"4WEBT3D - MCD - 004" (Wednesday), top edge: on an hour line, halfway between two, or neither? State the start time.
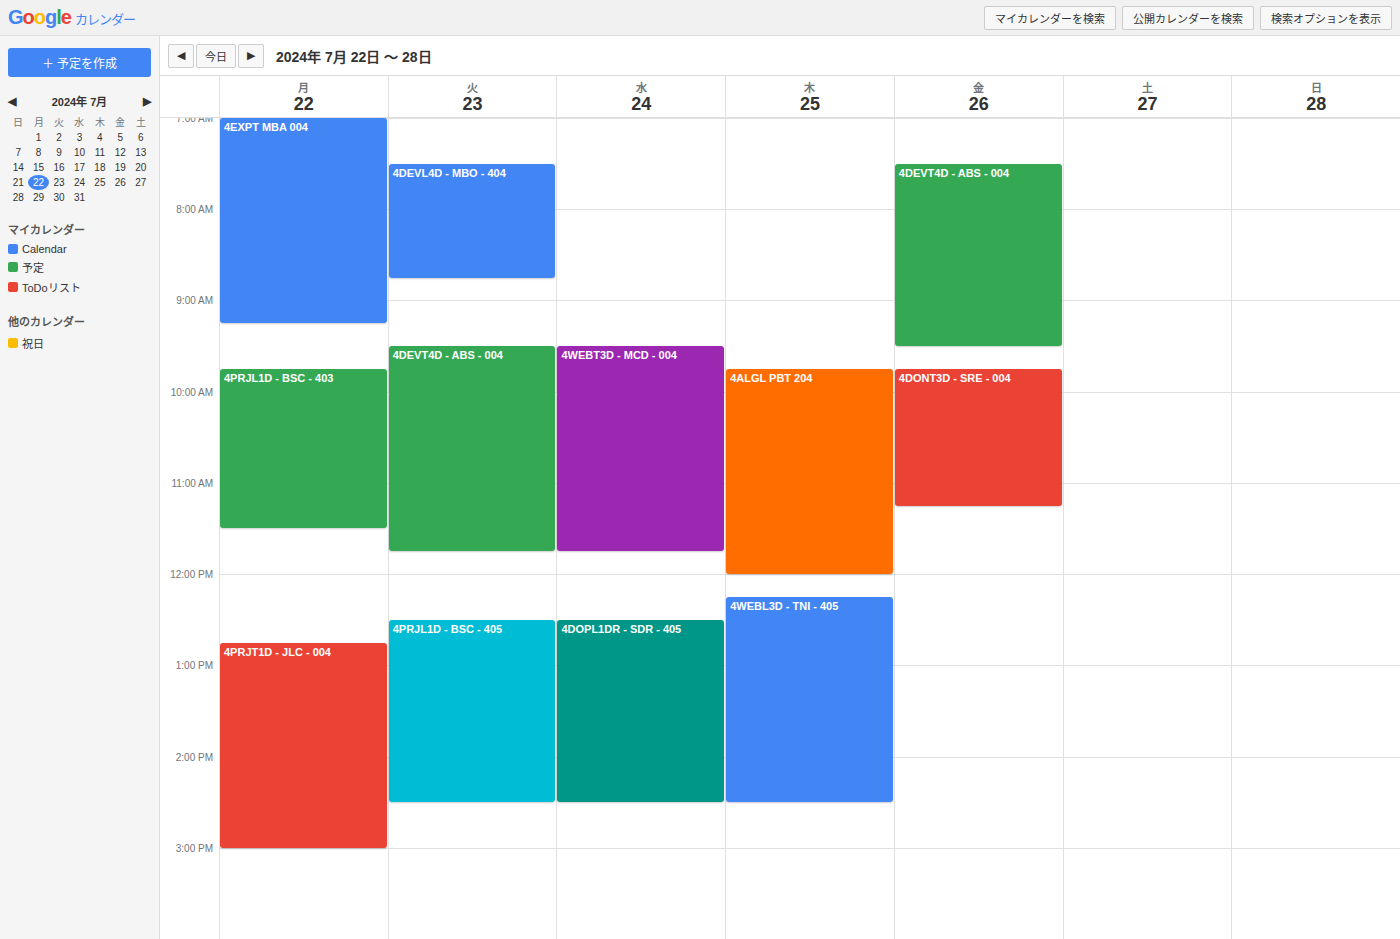
9:30 AM -- halfway between the 9 AM and 10 AM lines.